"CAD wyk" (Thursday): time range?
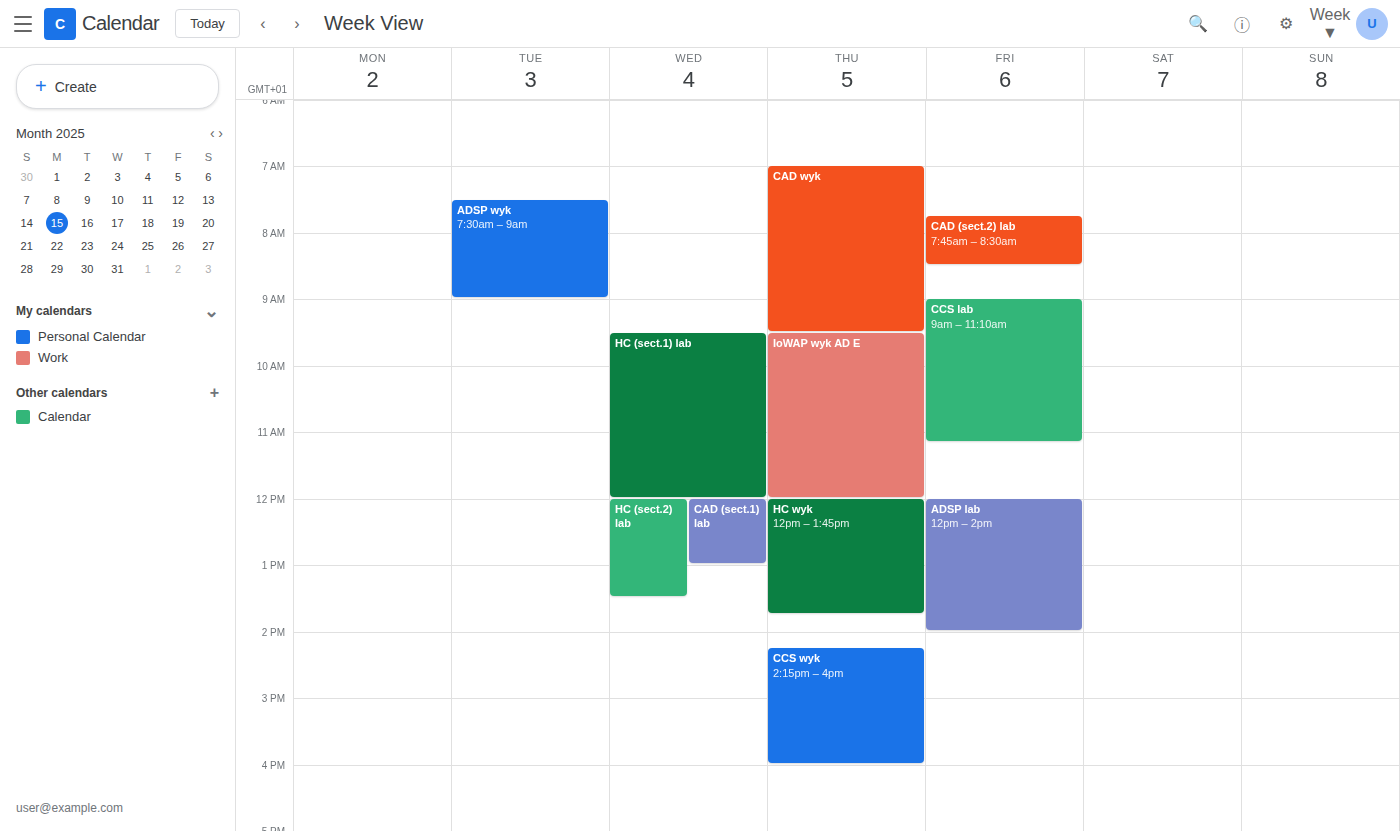
7:00 AM to 9:30 AM